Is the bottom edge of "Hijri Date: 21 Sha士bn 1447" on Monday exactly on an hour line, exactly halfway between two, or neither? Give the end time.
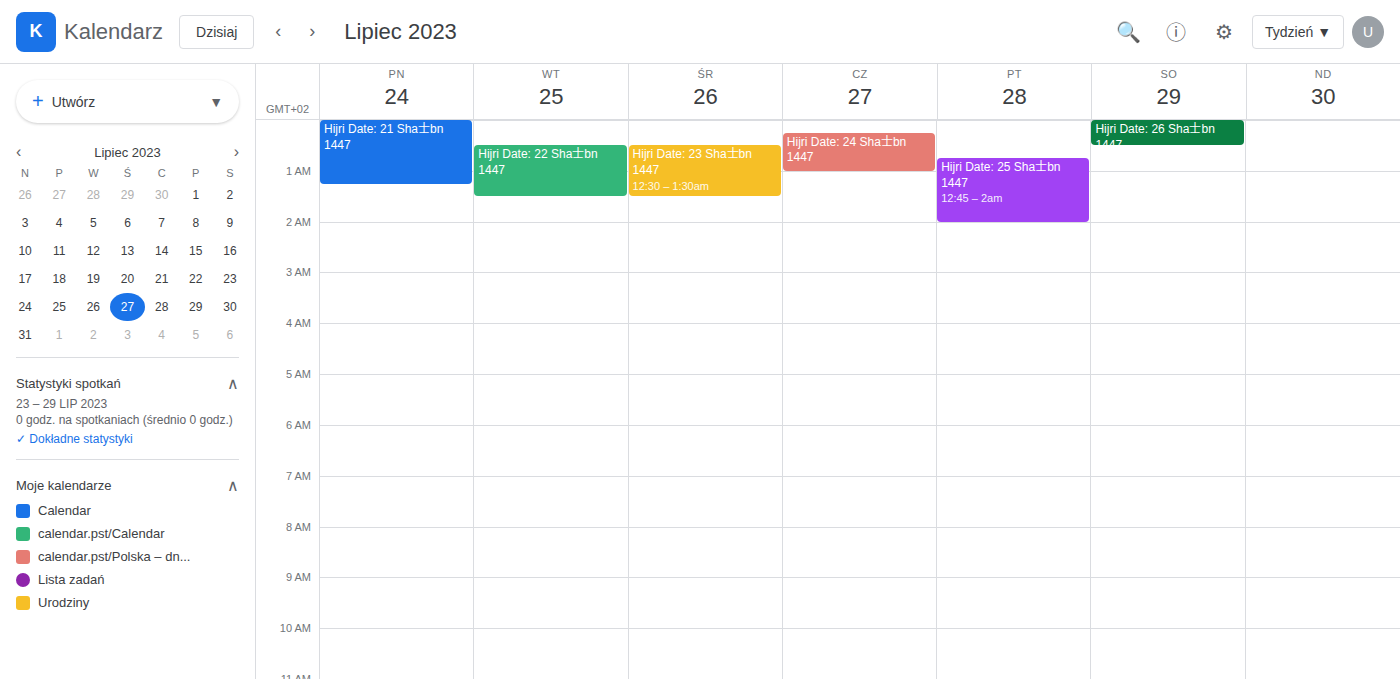
1:15 AM -- neither: a quarter of the way from the 1 AM line to the 2 AM line.